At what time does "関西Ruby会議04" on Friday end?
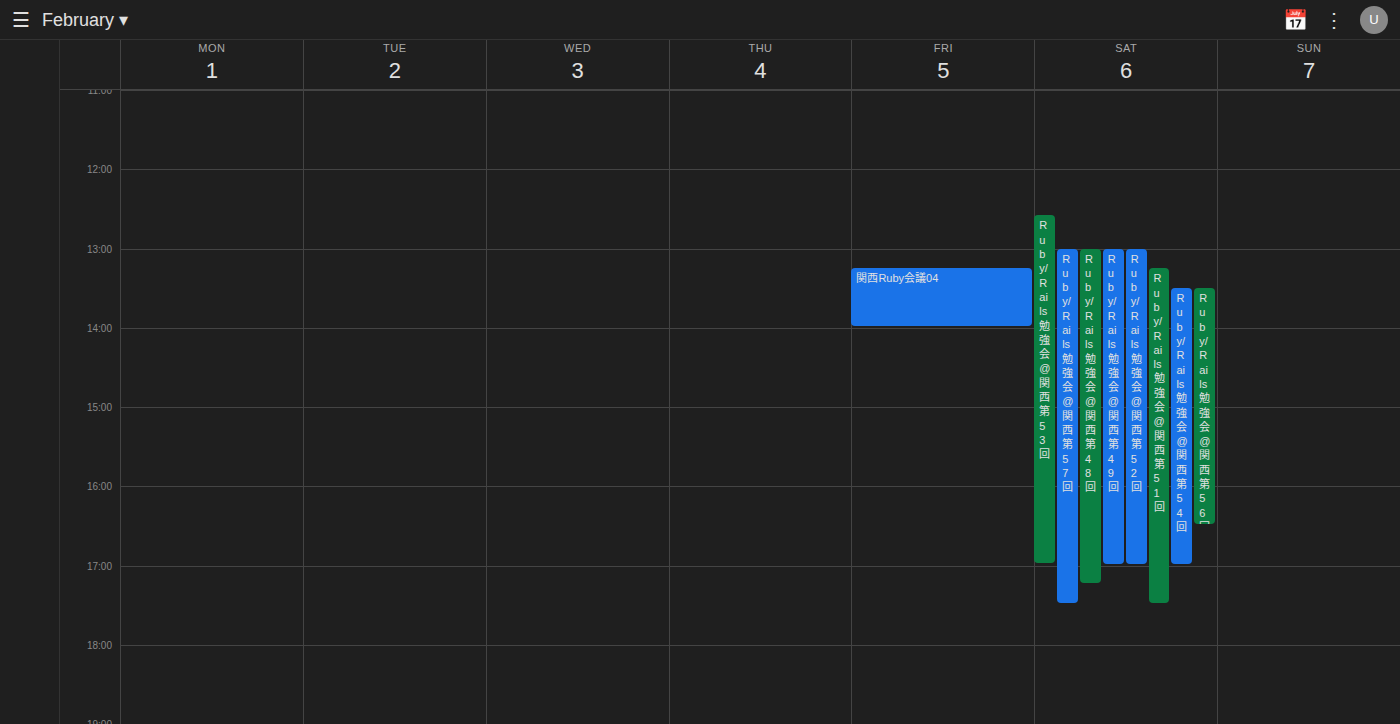
2:00 PM